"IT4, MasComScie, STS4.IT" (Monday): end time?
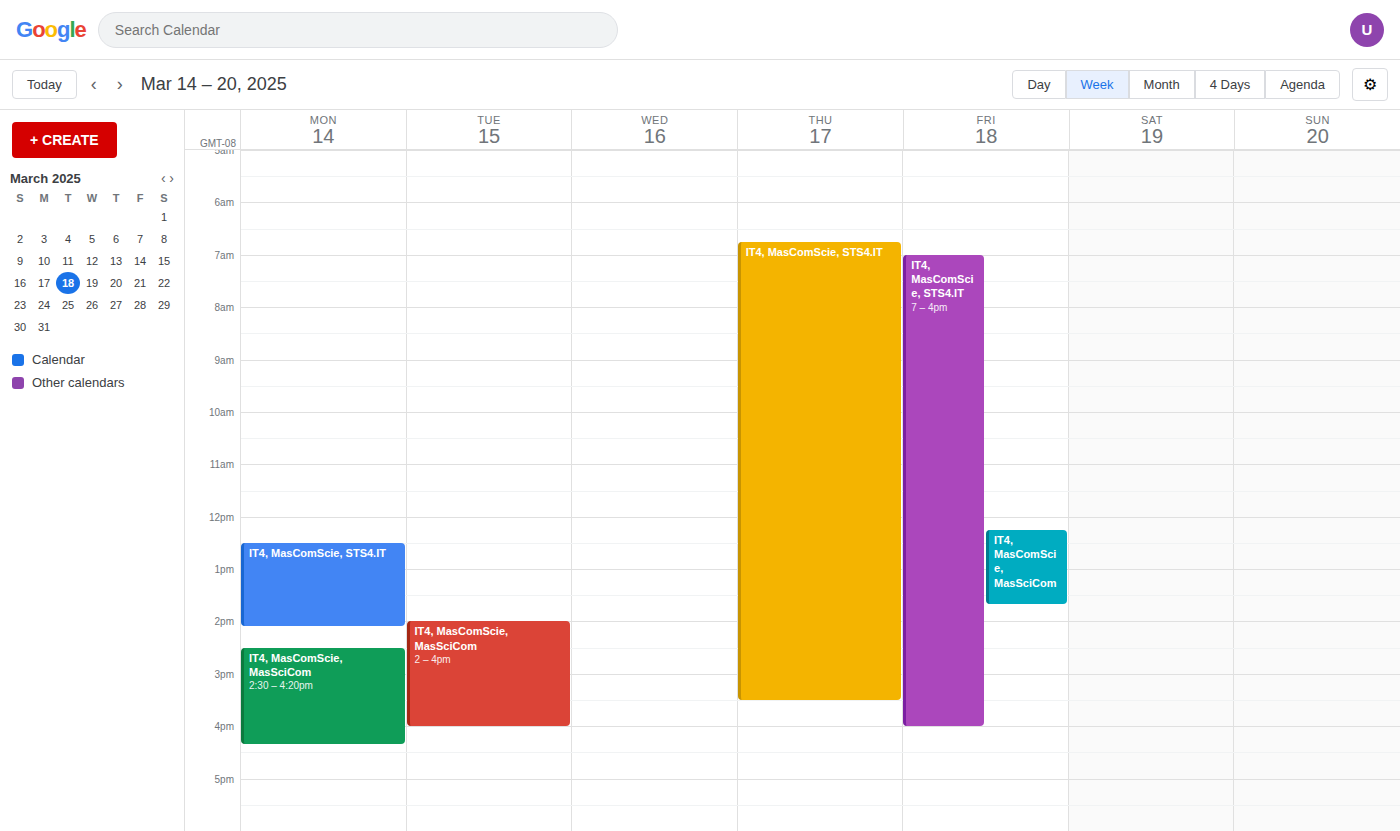
2:05 PM